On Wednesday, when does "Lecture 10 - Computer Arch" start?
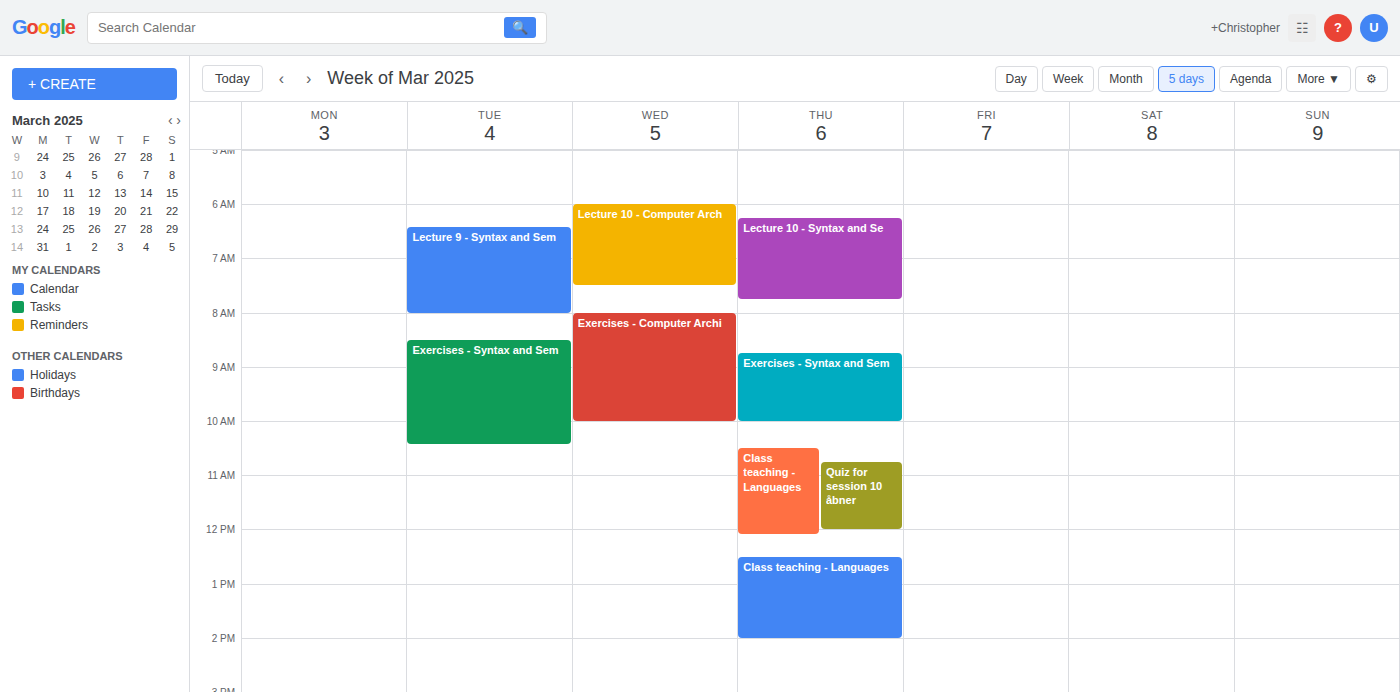
6:00 AM